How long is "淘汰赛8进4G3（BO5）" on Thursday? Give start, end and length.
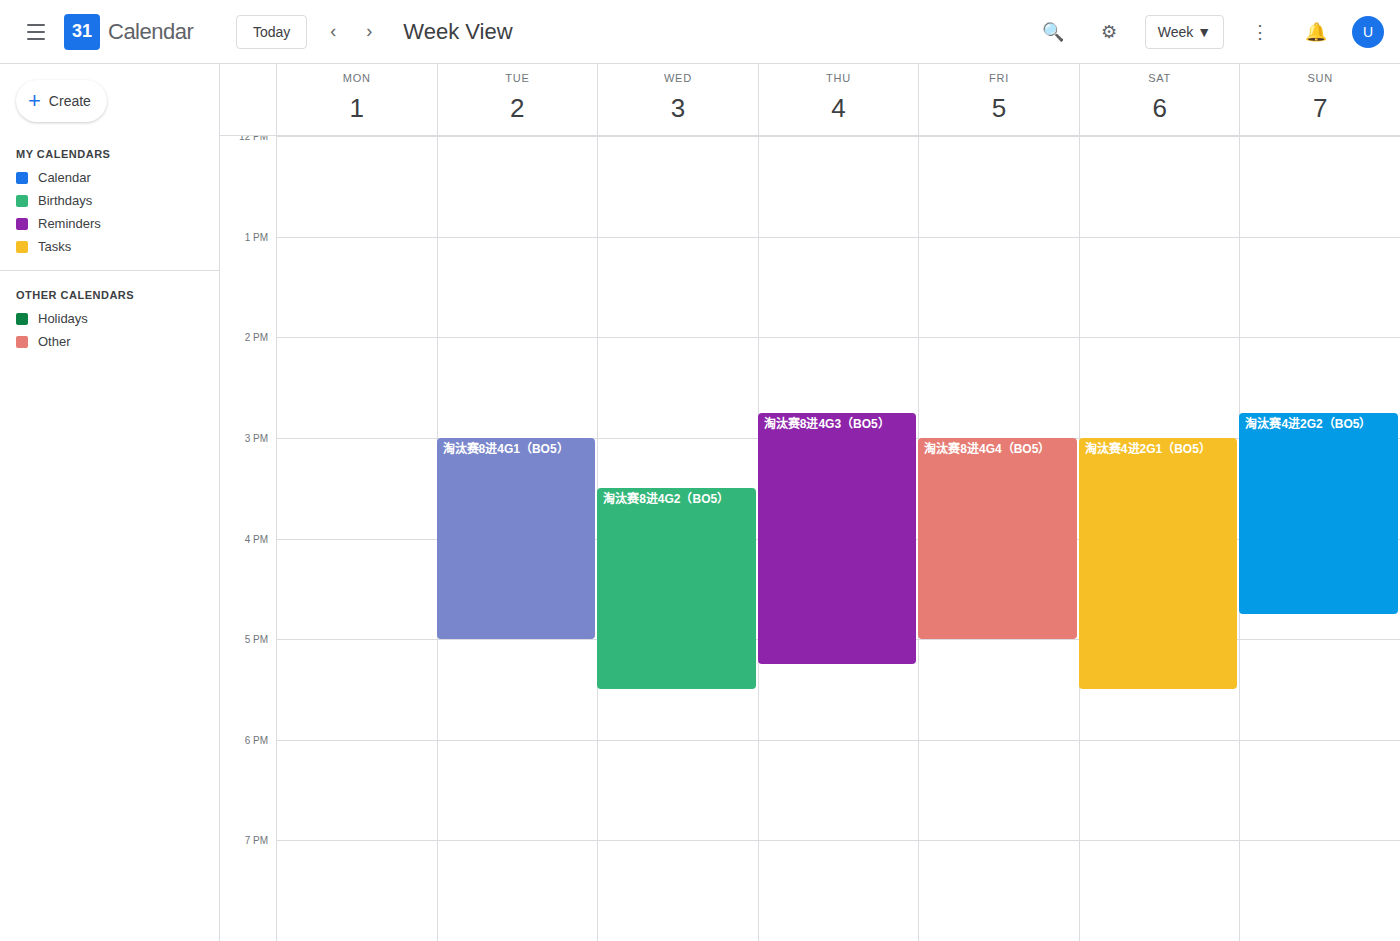
2:45 PM to 5:15 PM, 2 hours 30 minutes